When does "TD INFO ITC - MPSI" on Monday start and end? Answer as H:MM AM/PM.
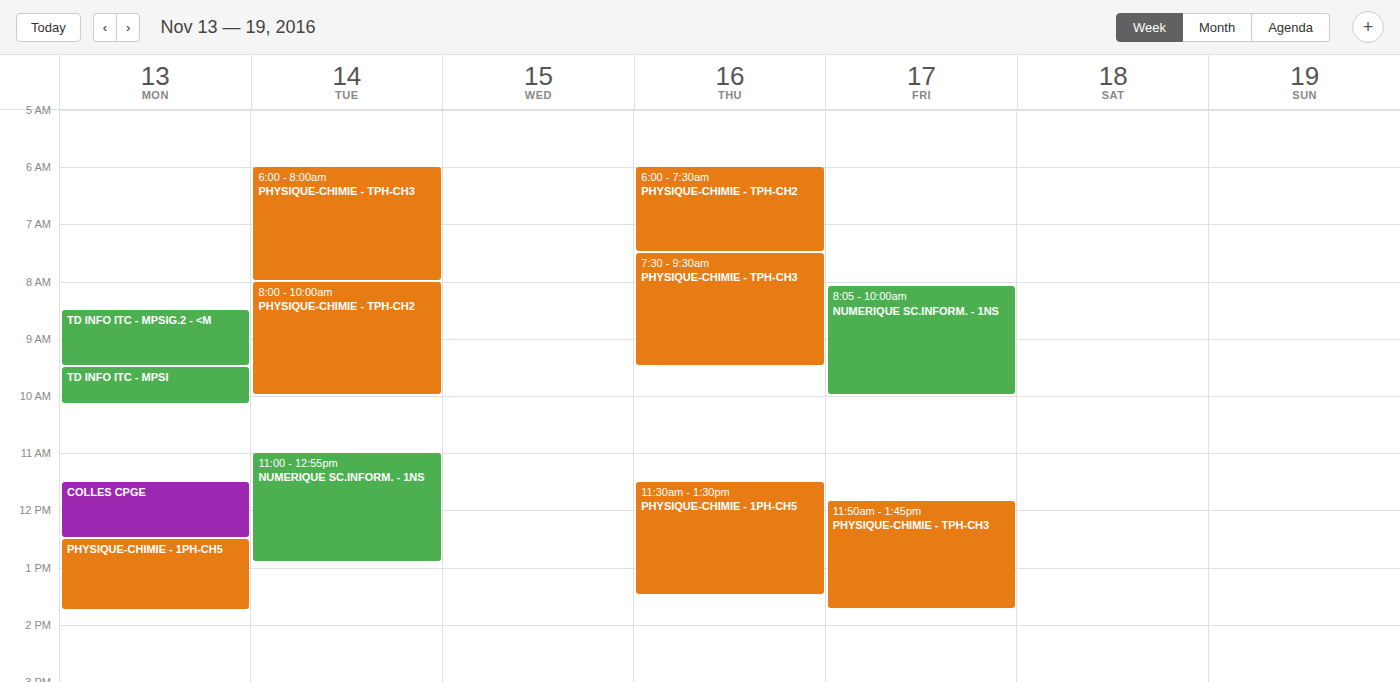
9:30 AM to 10:10 AM